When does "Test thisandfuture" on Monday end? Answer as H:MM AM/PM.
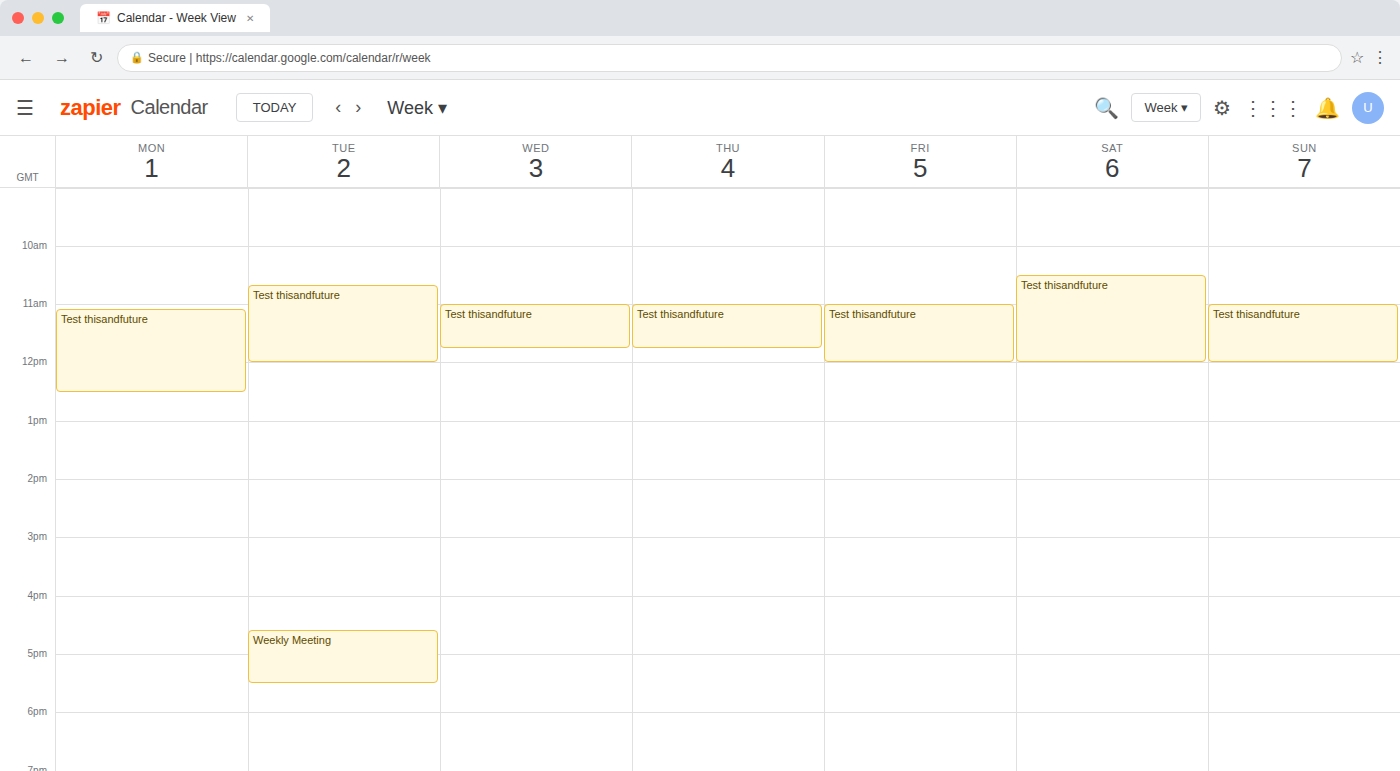
12:30 PM